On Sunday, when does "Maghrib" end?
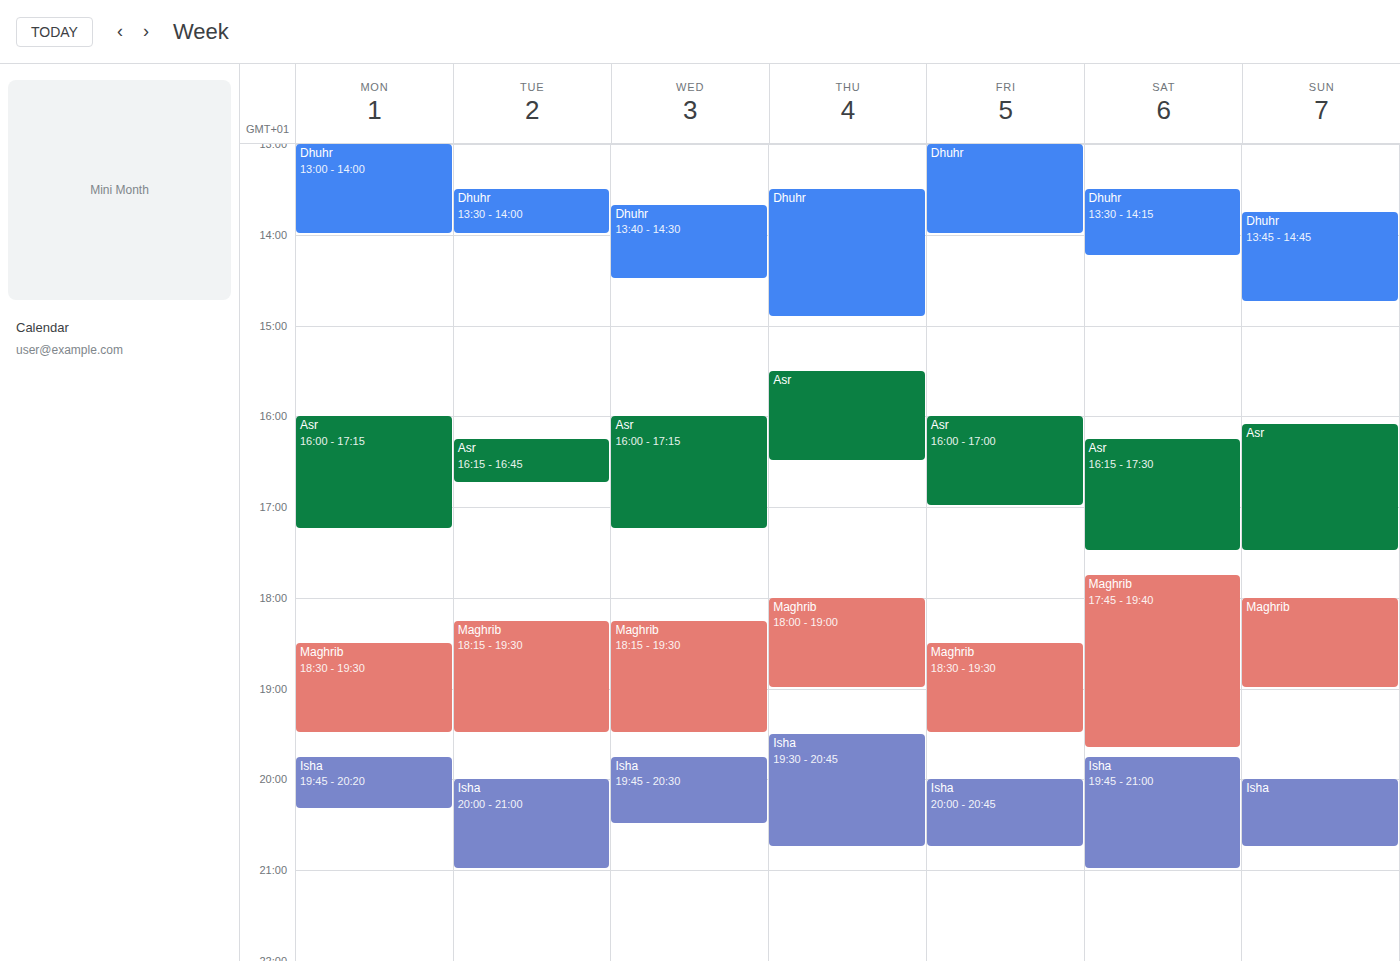
7:00 PM